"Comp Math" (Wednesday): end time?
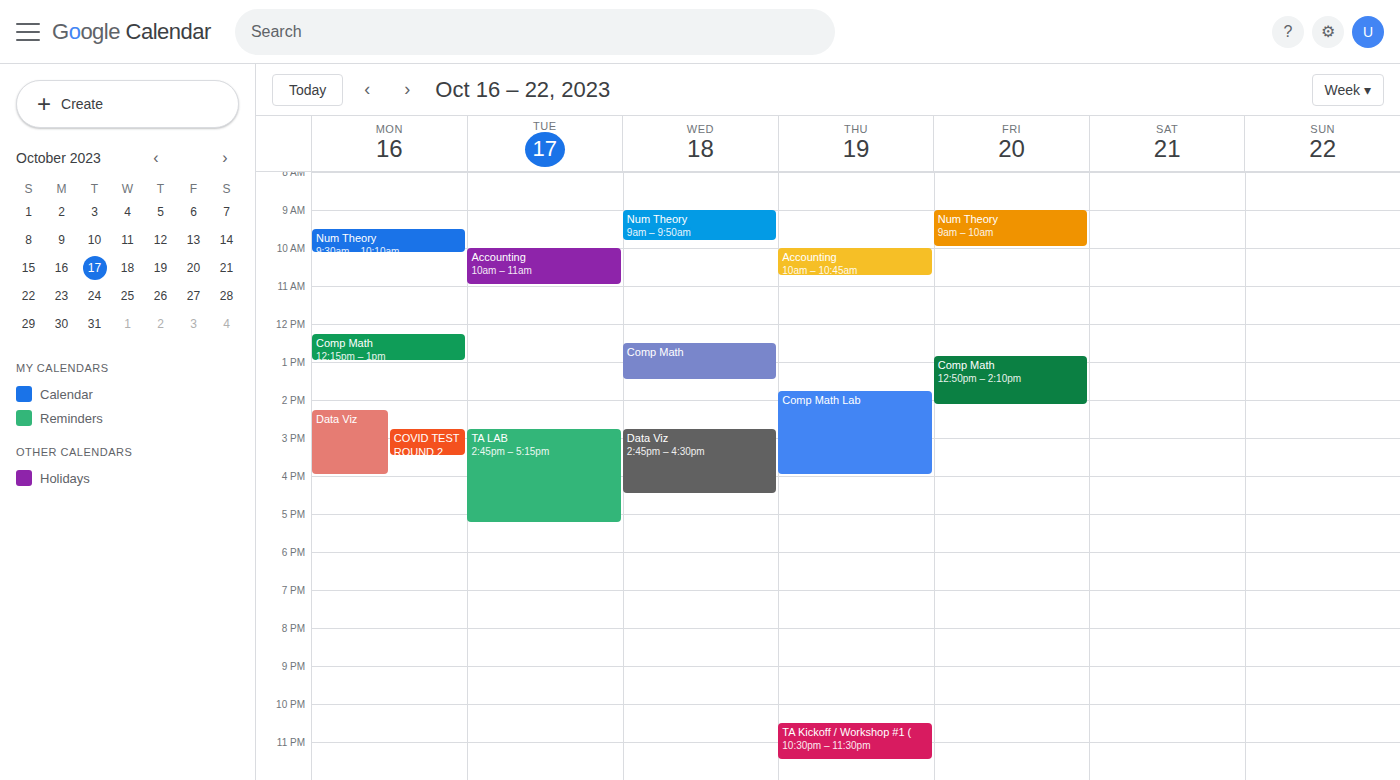
1:30 PM